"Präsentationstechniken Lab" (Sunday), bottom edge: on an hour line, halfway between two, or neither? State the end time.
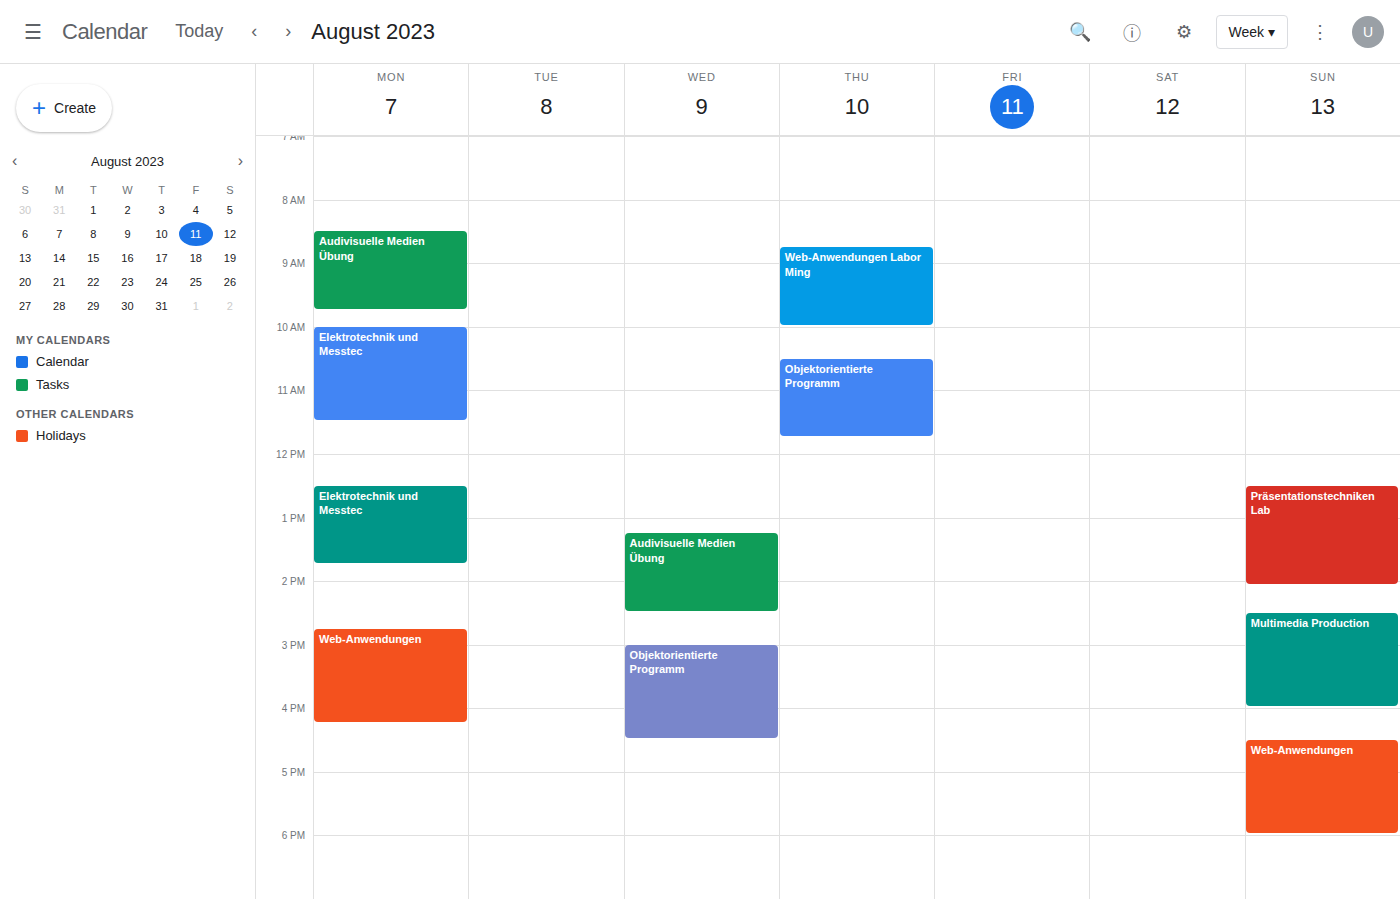
2:05 PM -- neither: 5 minutes below the 2 PM line and 55 minutes above the 3 PM line.